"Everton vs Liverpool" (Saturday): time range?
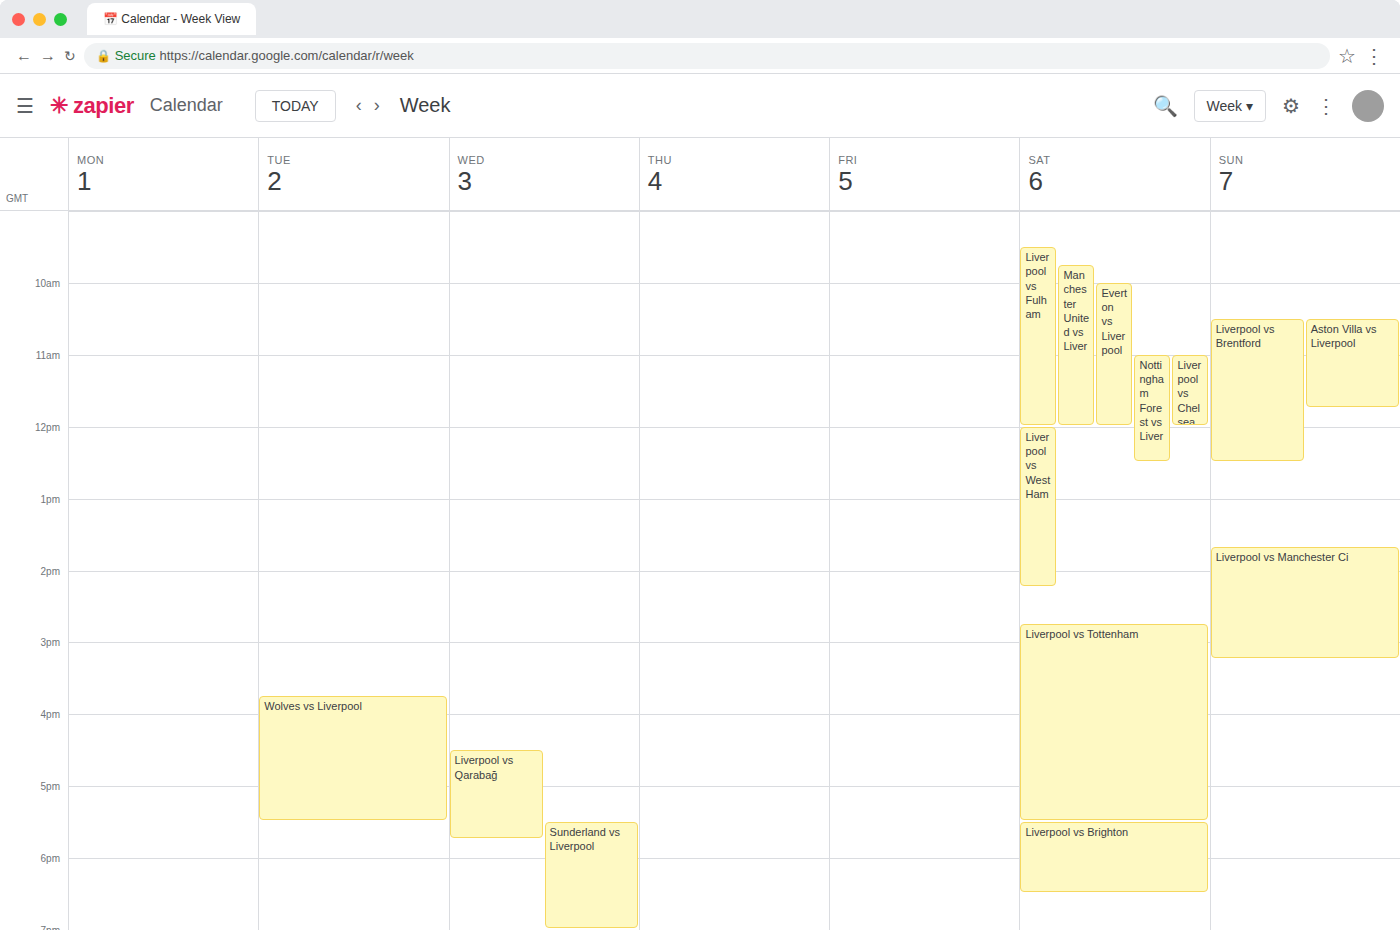
10:00 AM to 12:00 PM